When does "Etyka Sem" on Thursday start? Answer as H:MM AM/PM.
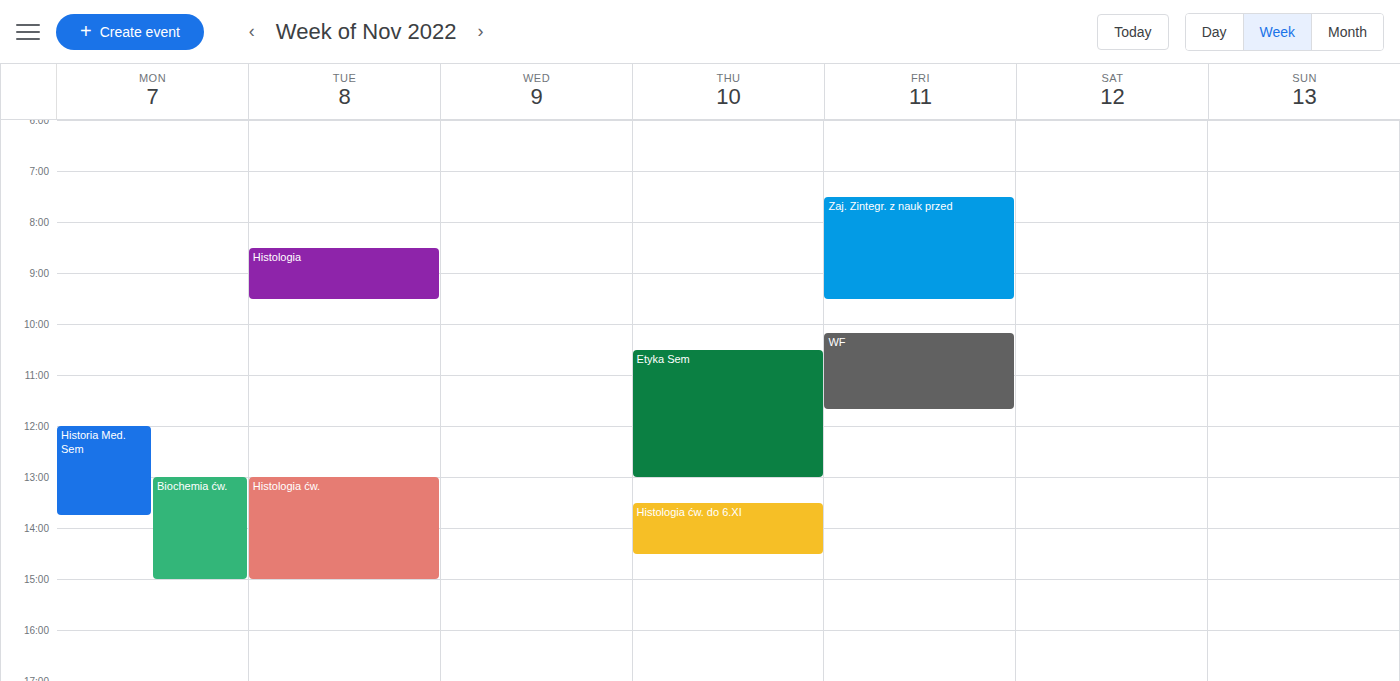
10:30 AM